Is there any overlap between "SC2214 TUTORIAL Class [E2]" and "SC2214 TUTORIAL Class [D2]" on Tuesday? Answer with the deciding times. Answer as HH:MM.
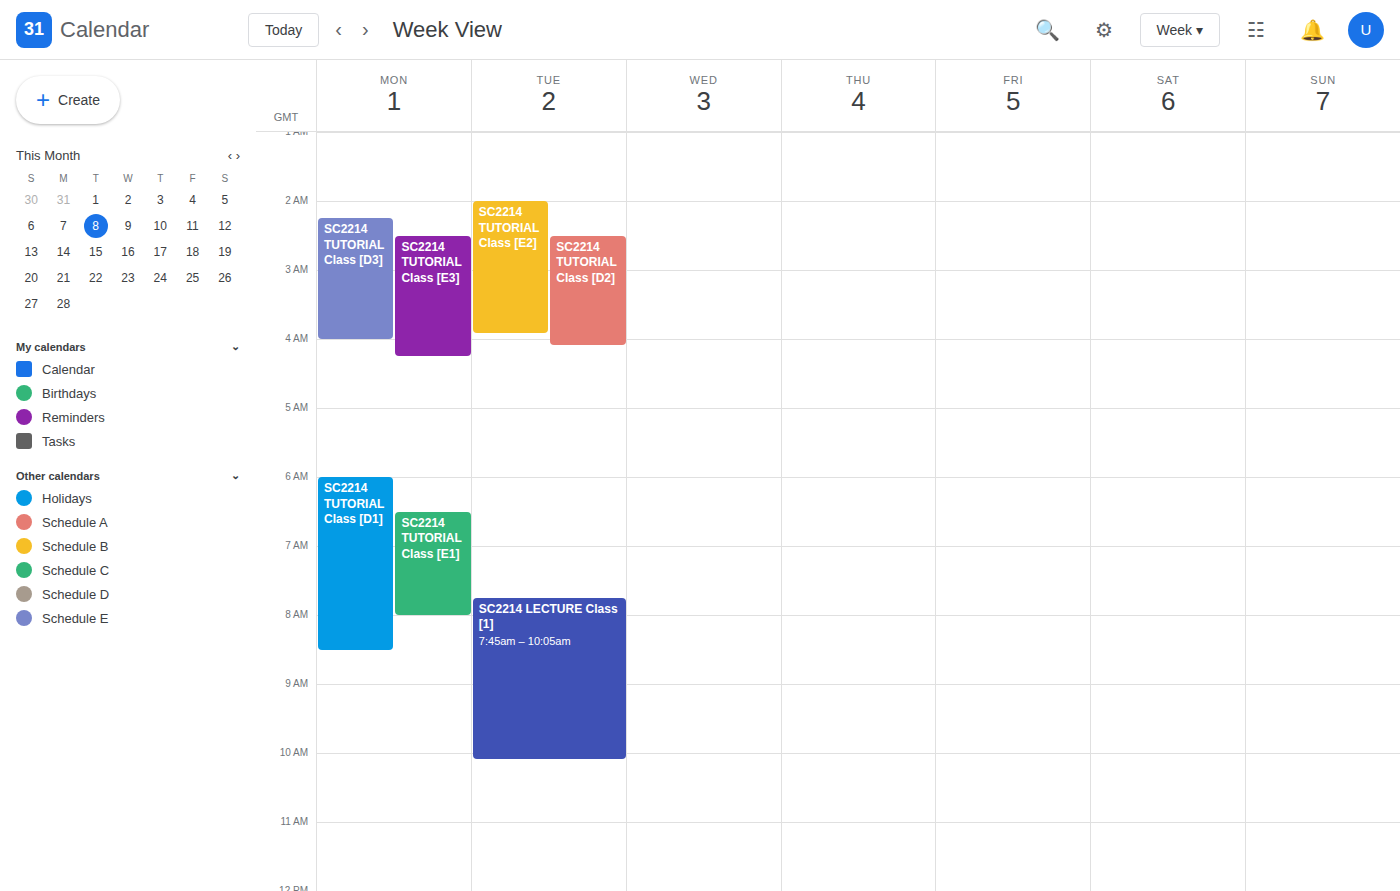
"SC2214 TUTORIAL Class [D2]" starts at 02:30, before "SC2214 TUTORIAL Class [E2]" ends at 03:55 -- they overlap.